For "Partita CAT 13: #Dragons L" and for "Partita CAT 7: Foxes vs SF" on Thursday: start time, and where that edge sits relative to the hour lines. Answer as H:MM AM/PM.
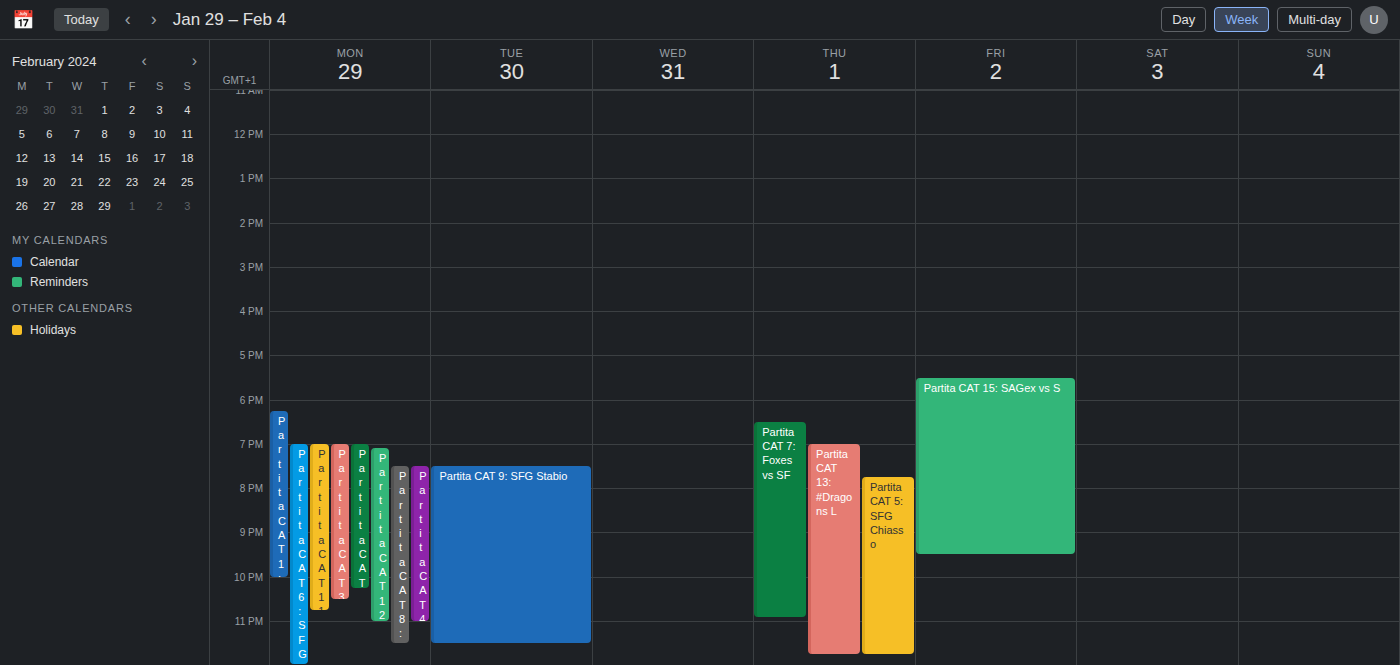
"Partita CAT 13: #Dragons L": 7:00 PM, exactly on the 7 PM line. "Partita CAT 7: Foxes vs SF": 6:30 PM, halfway between the 6 PM and 7 PM lines.